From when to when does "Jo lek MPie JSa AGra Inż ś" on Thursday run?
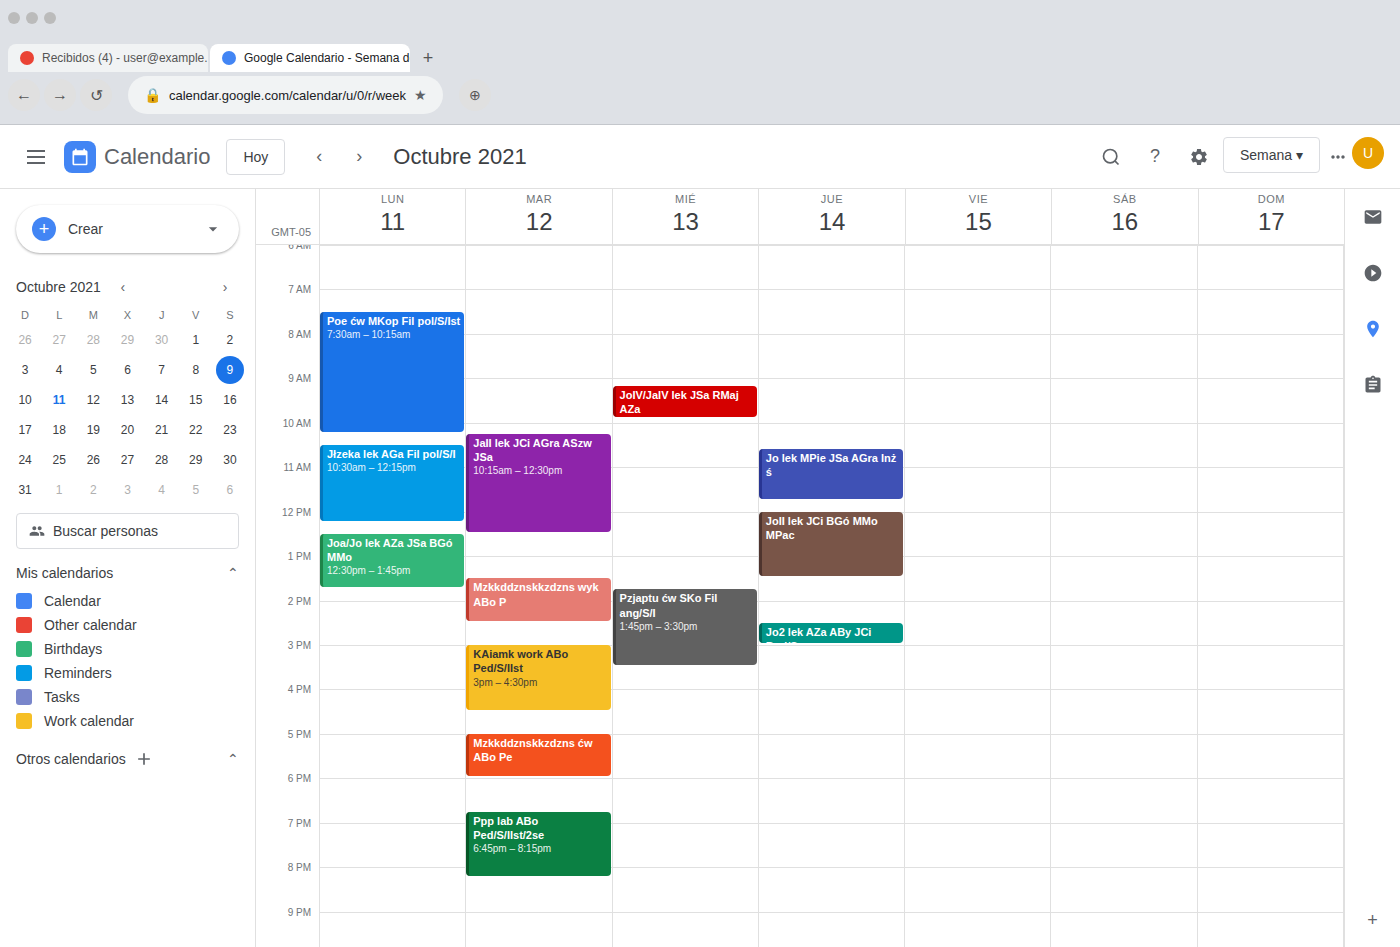
10:35 AM to 11:45 AM